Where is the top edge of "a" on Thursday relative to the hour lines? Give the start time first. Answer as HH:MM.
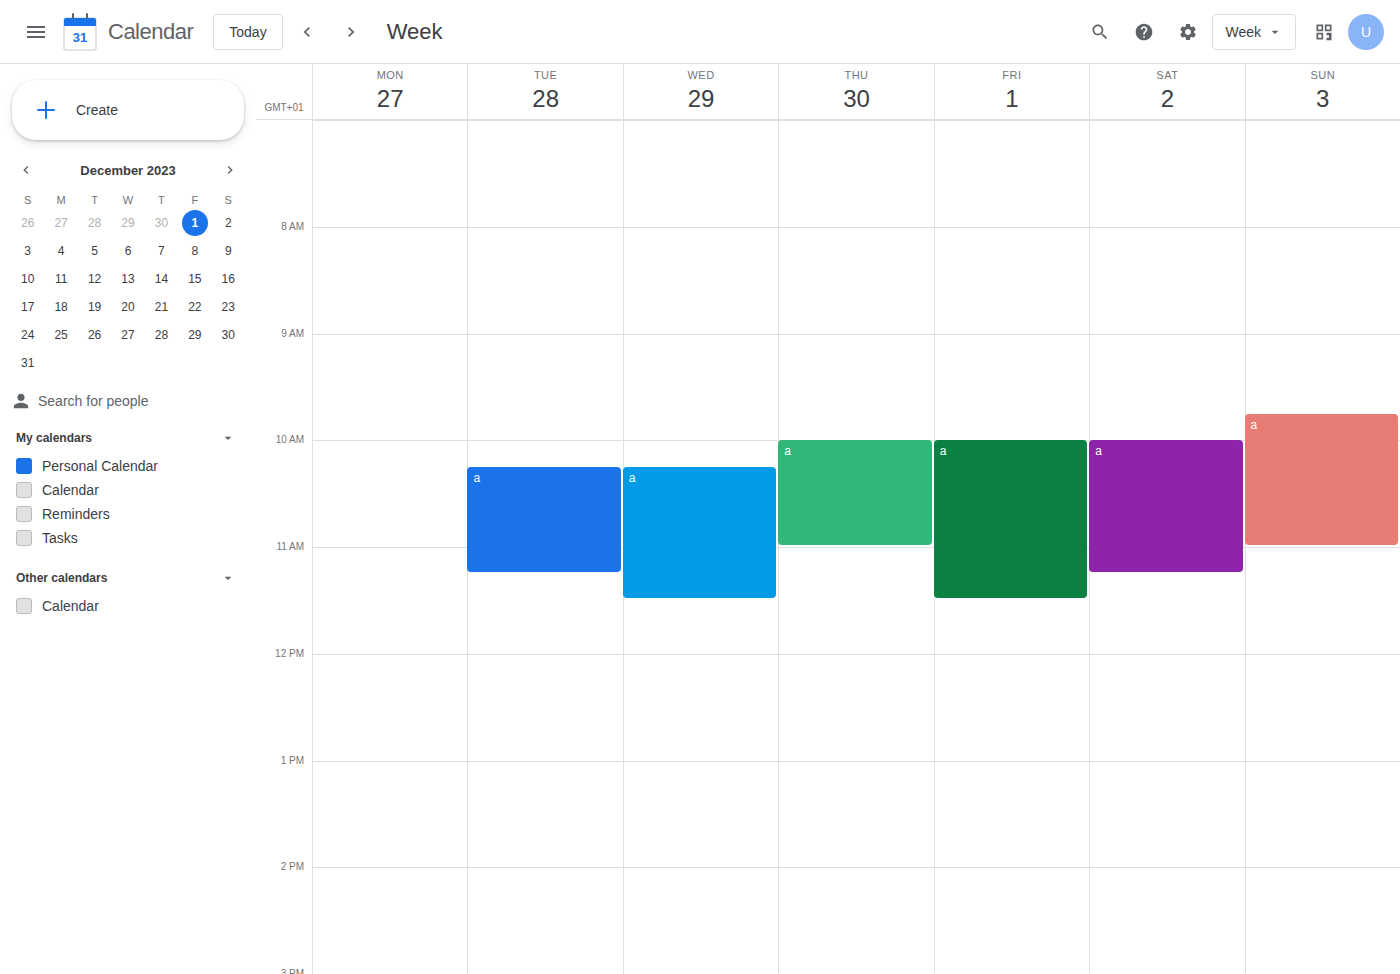
10:00 -- exactly on the 10:00 line.